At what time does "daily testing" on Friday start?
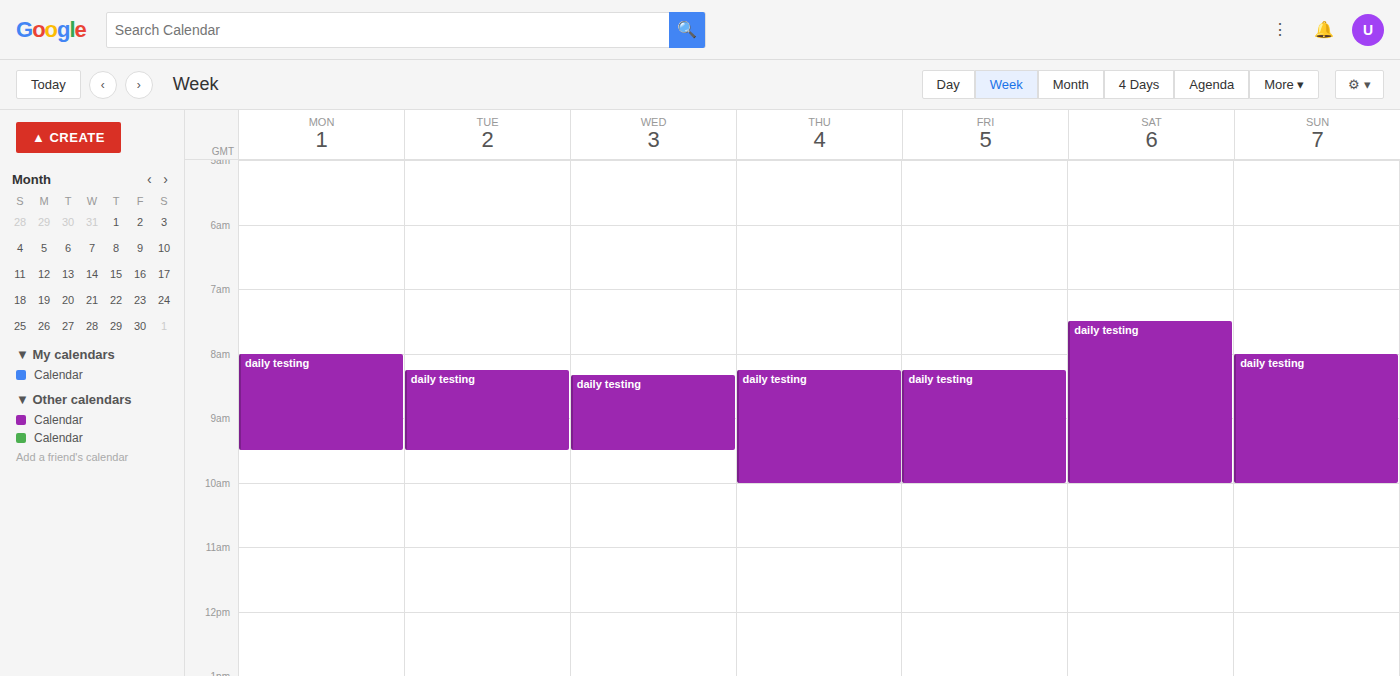
8:15 AM